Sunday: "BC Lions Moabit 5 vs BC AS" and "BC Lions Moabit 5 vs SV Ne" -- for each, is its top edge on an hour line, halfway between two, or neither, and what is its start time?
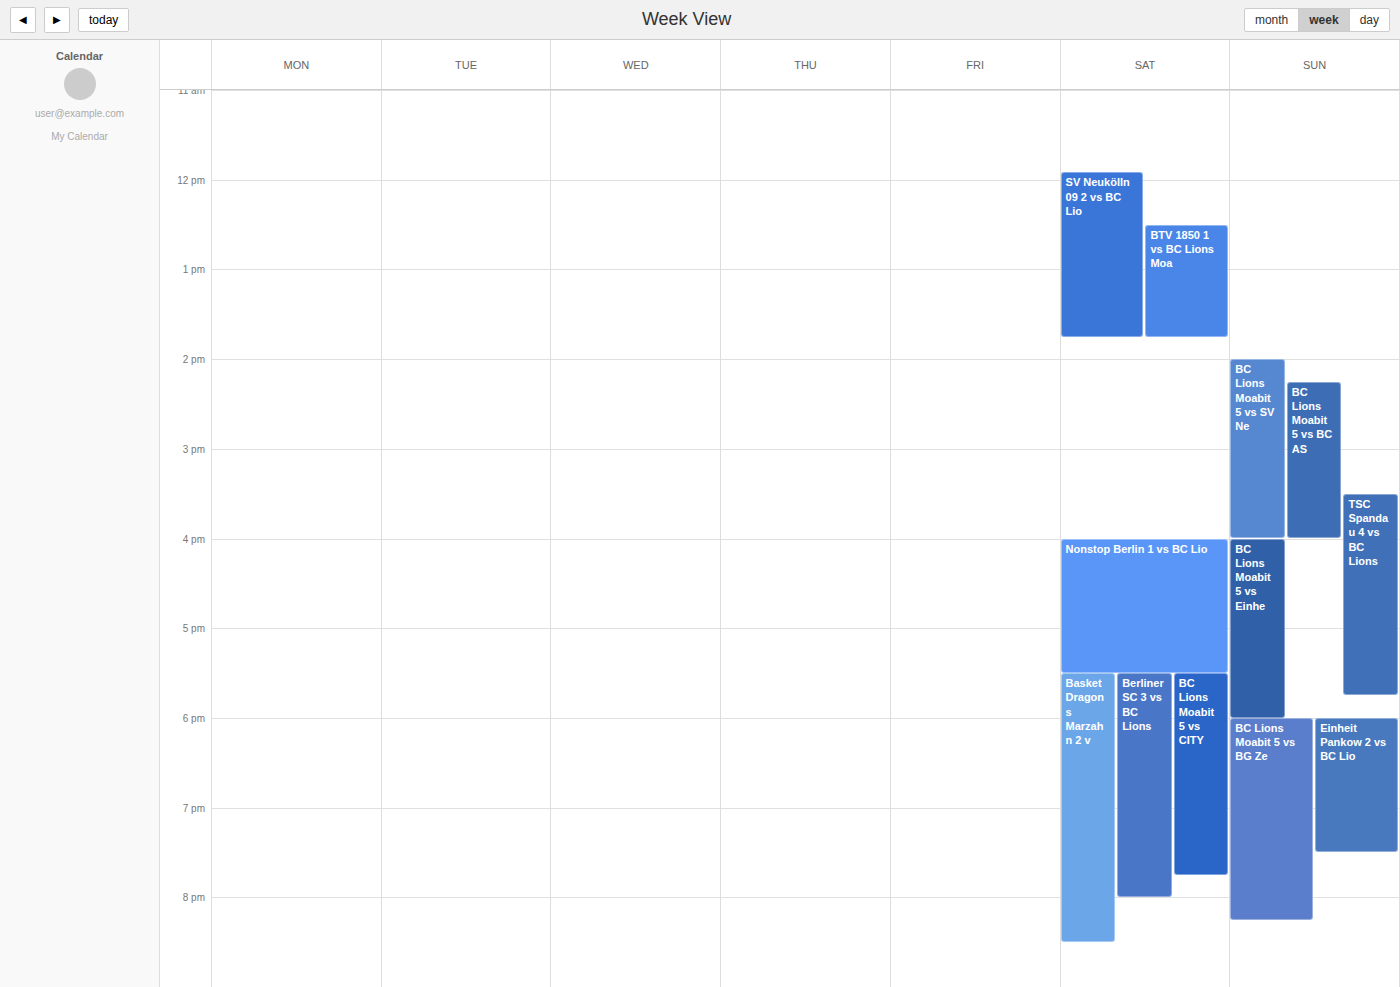
"BC Lions Moabit 5 vs BC AS": 2:15 PM, neither: a quarter of the way from the 2 PM line to the 3 PM line. "BC Lions Moabit 5 vs SV Ne": 2:00 PM, exactly on the 2 PM line.